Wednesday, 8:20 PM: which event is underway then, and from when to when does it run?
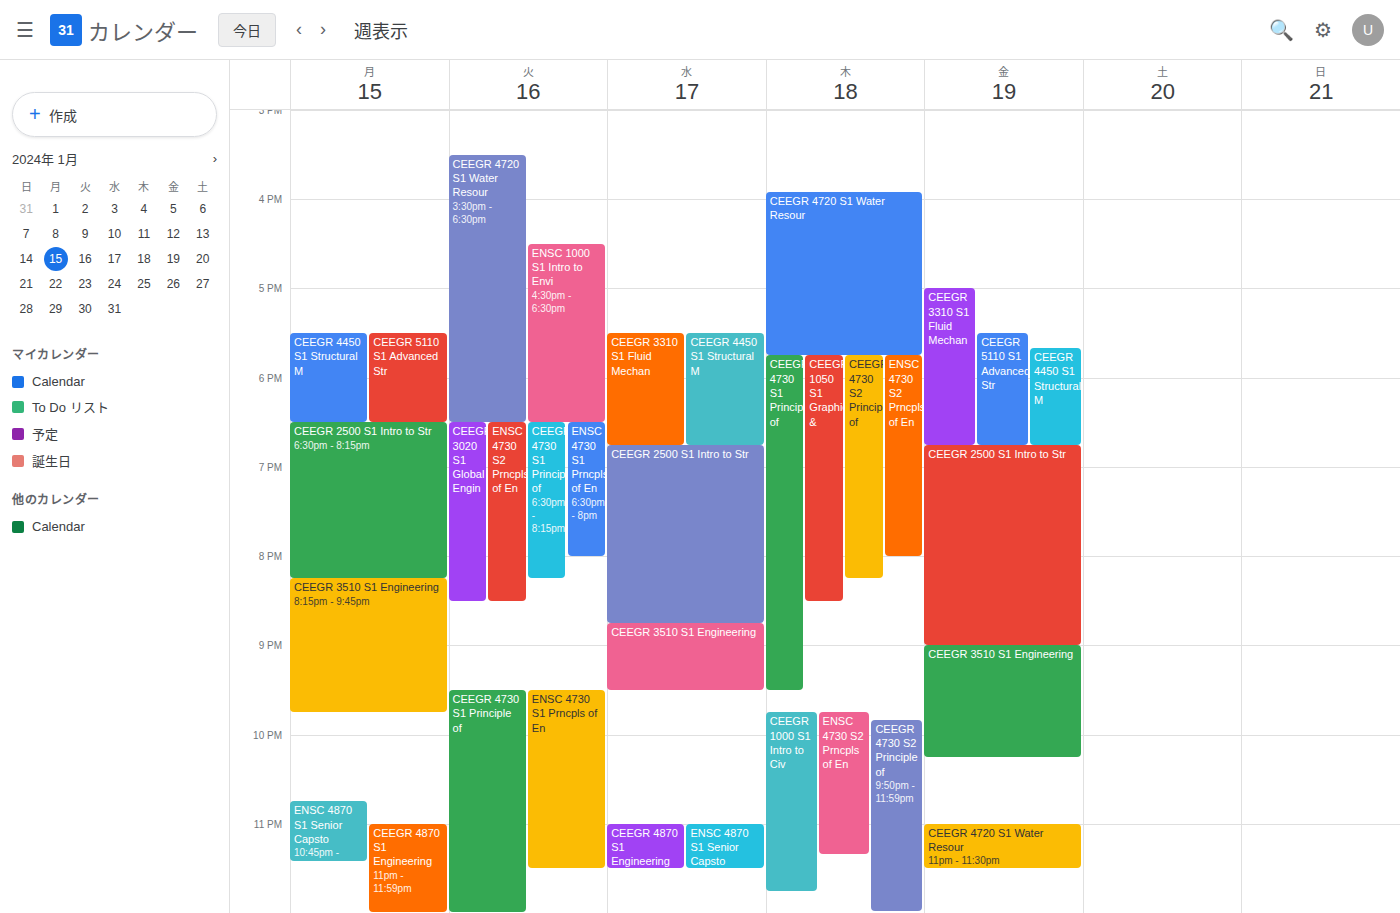
"CEEGR 2500 S1 Intro to Str", 6:45 PM to 8:45 PM